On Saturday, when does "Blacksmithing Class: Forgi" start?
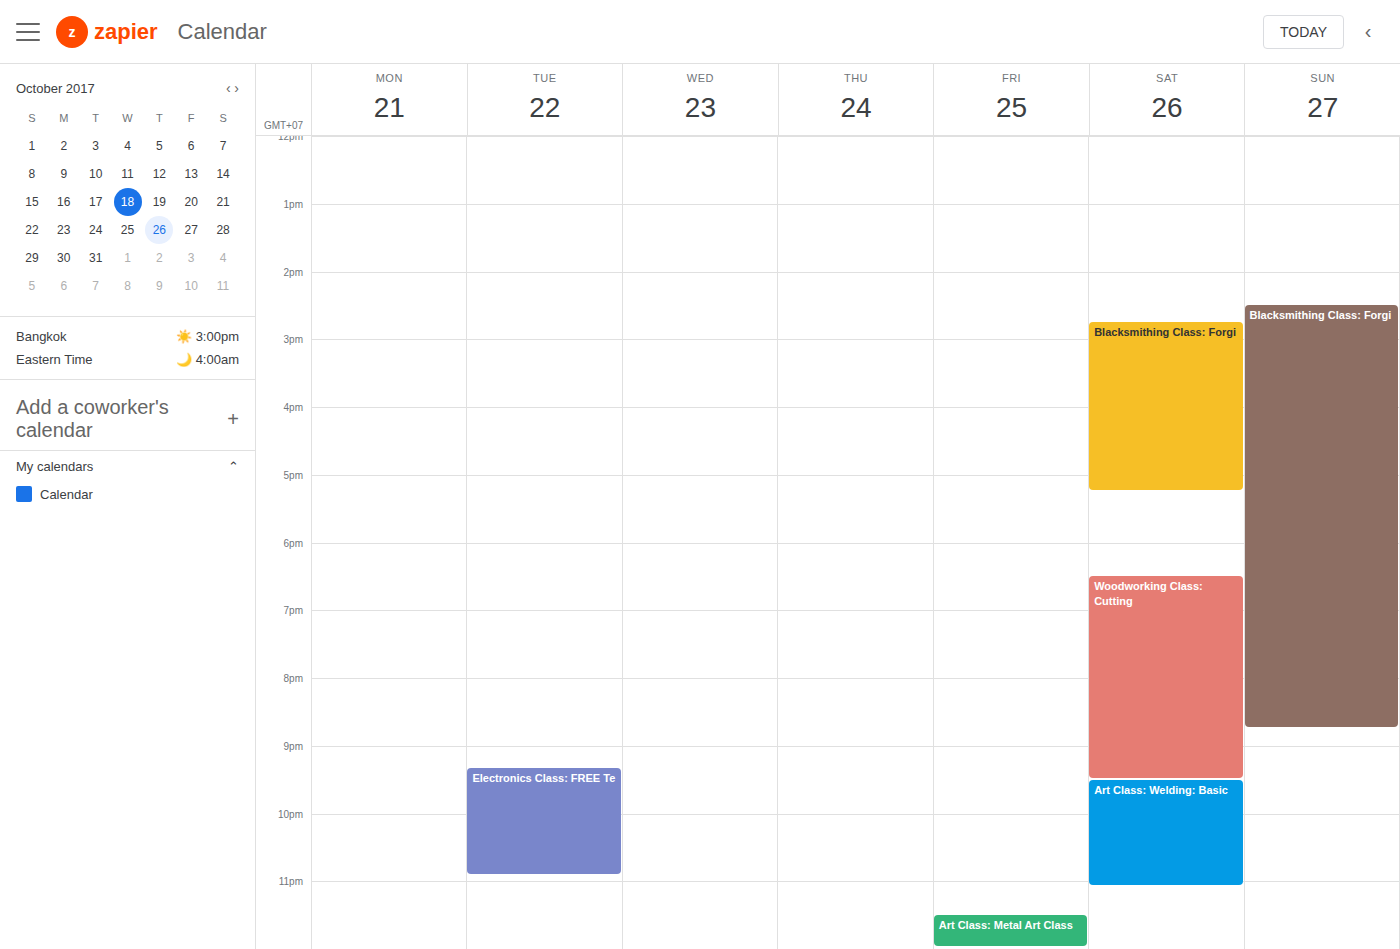
2:45 PM